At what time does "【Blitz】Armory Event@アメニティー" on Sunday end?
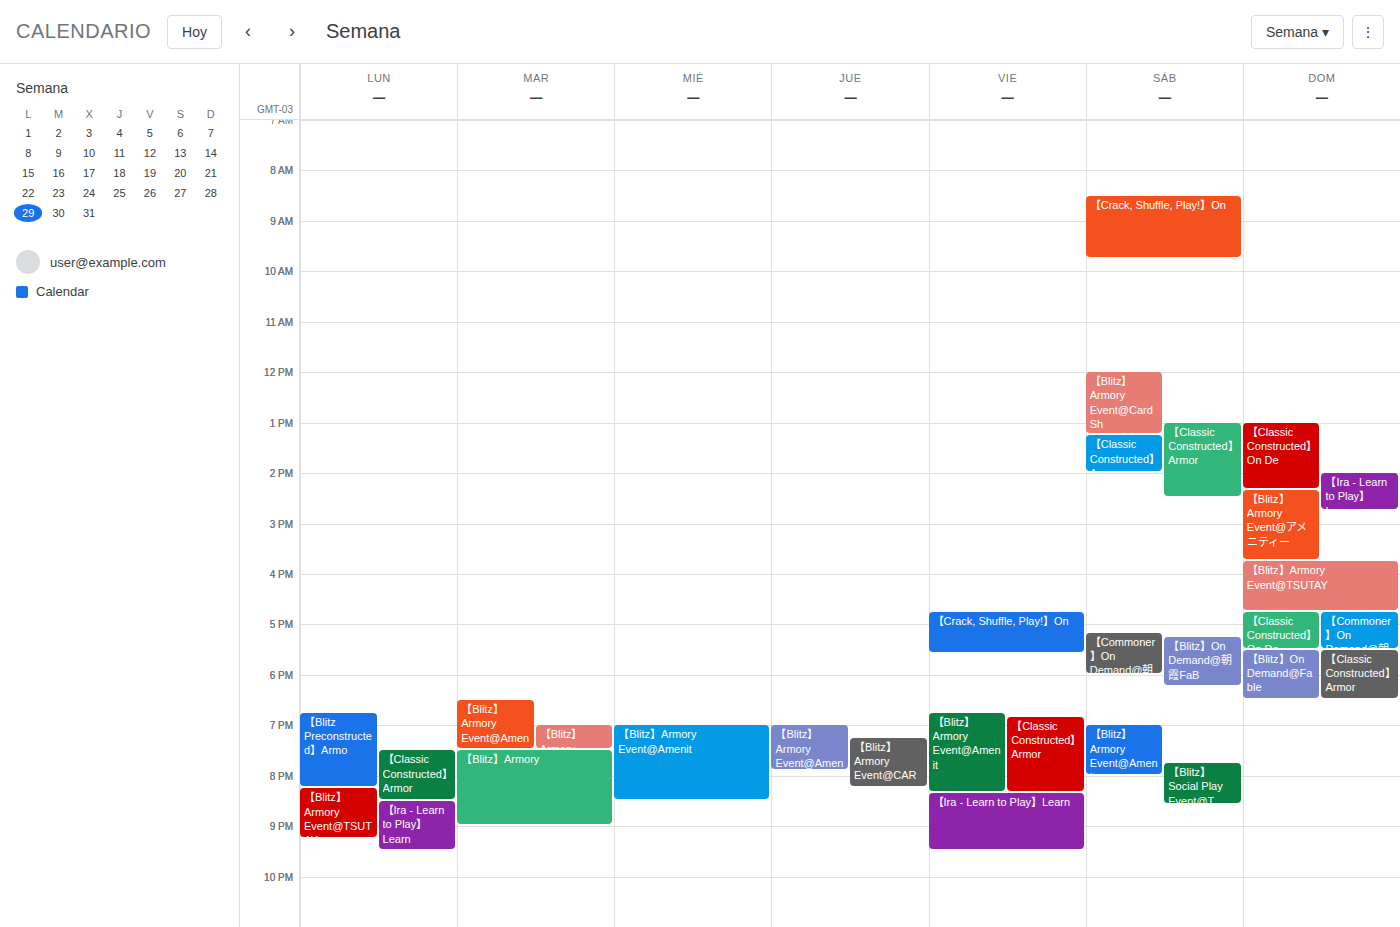
3:45 PM